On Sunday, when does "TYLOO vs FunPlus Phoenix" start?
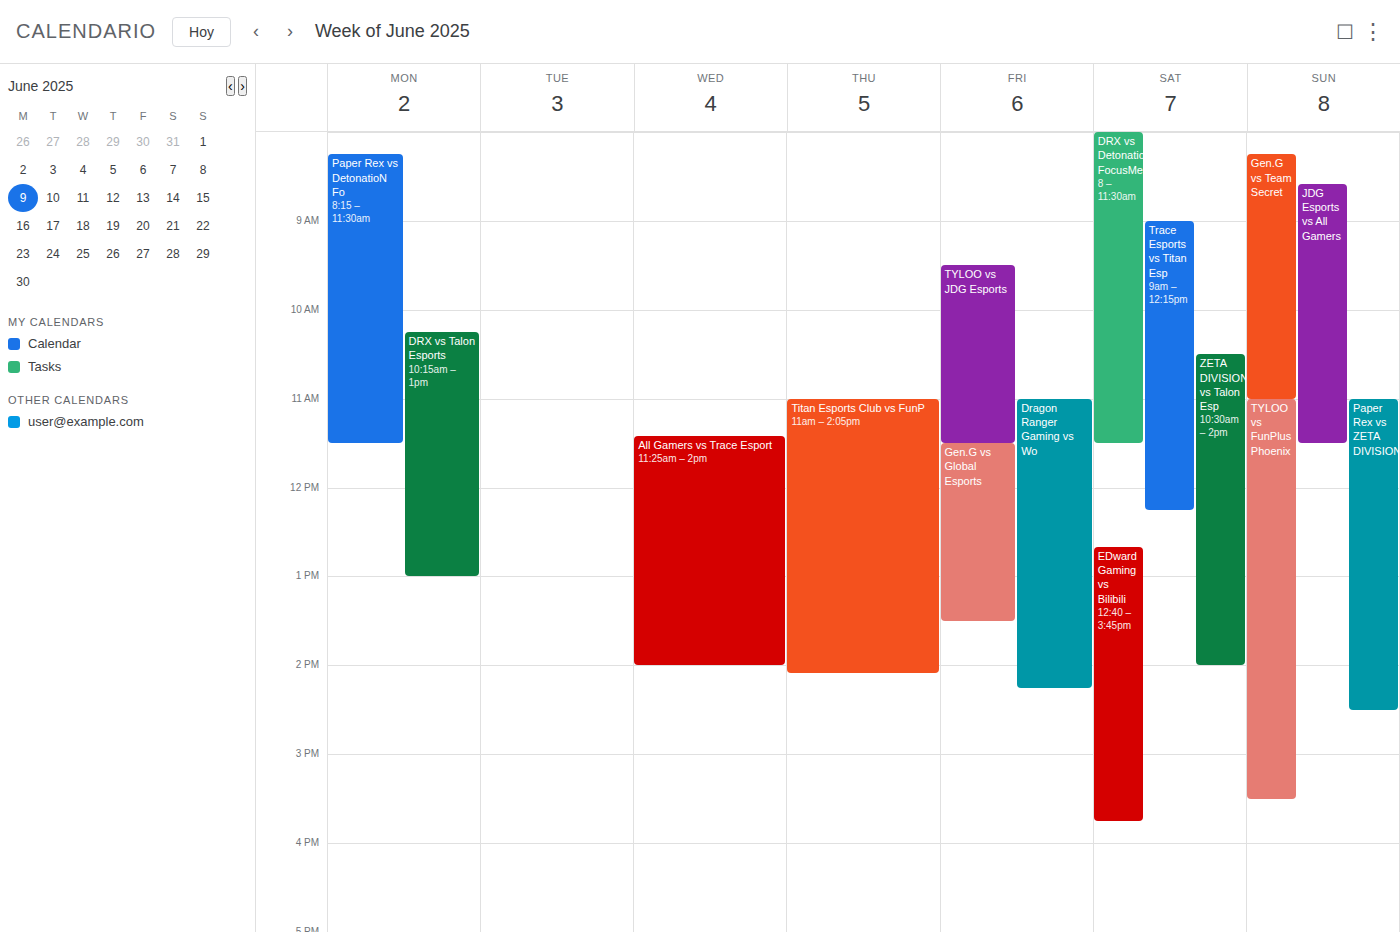
11:00